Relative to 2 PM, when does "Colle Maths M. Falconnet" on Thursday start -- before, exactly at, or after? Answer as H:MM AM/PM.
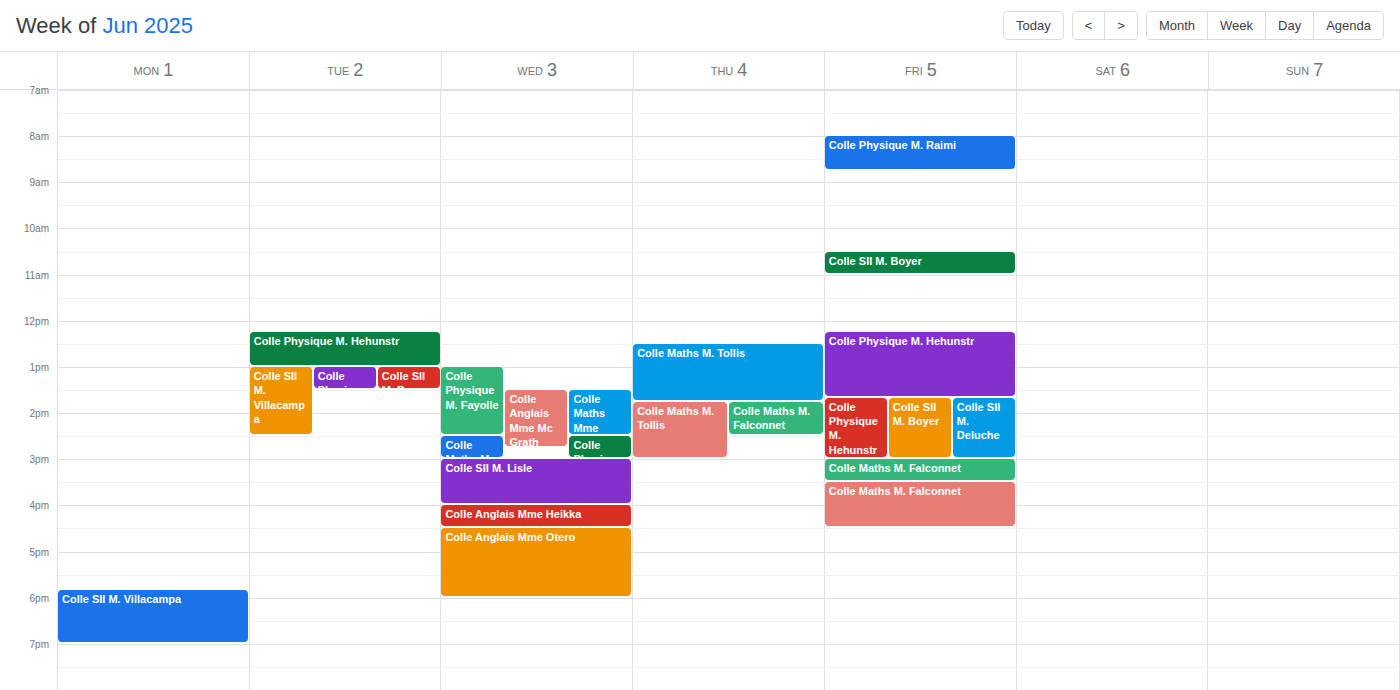
1:45 PM -- before 2 PM, 15 minutes above the 2 PM line.